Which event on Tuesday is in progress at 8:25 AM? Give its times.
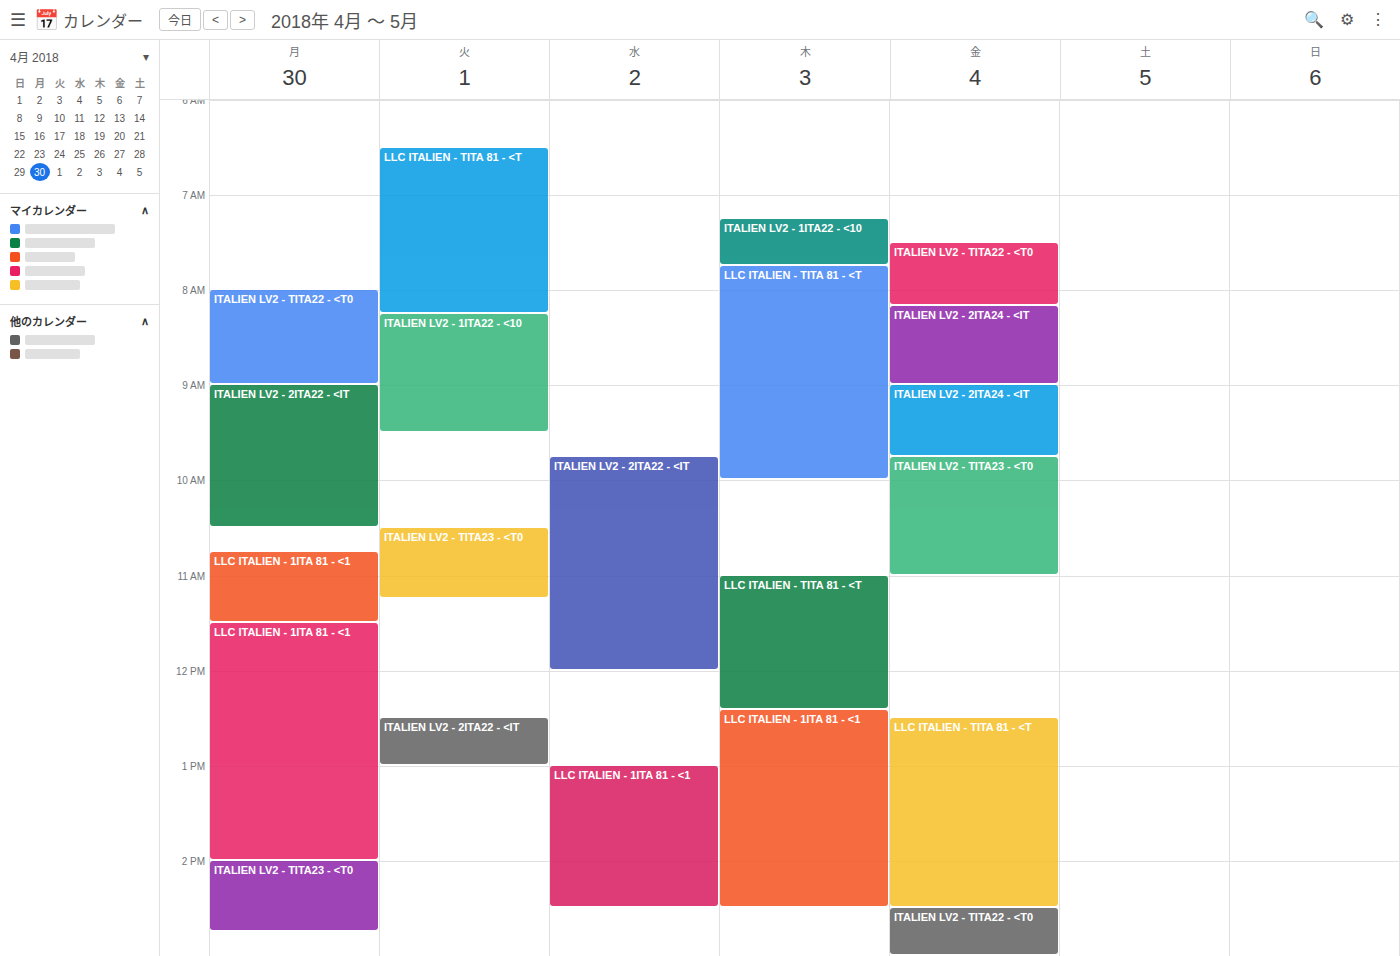
"ITALIEN LV2 - 1ITA22 - <10", 8:15 AM to 9:30 AM